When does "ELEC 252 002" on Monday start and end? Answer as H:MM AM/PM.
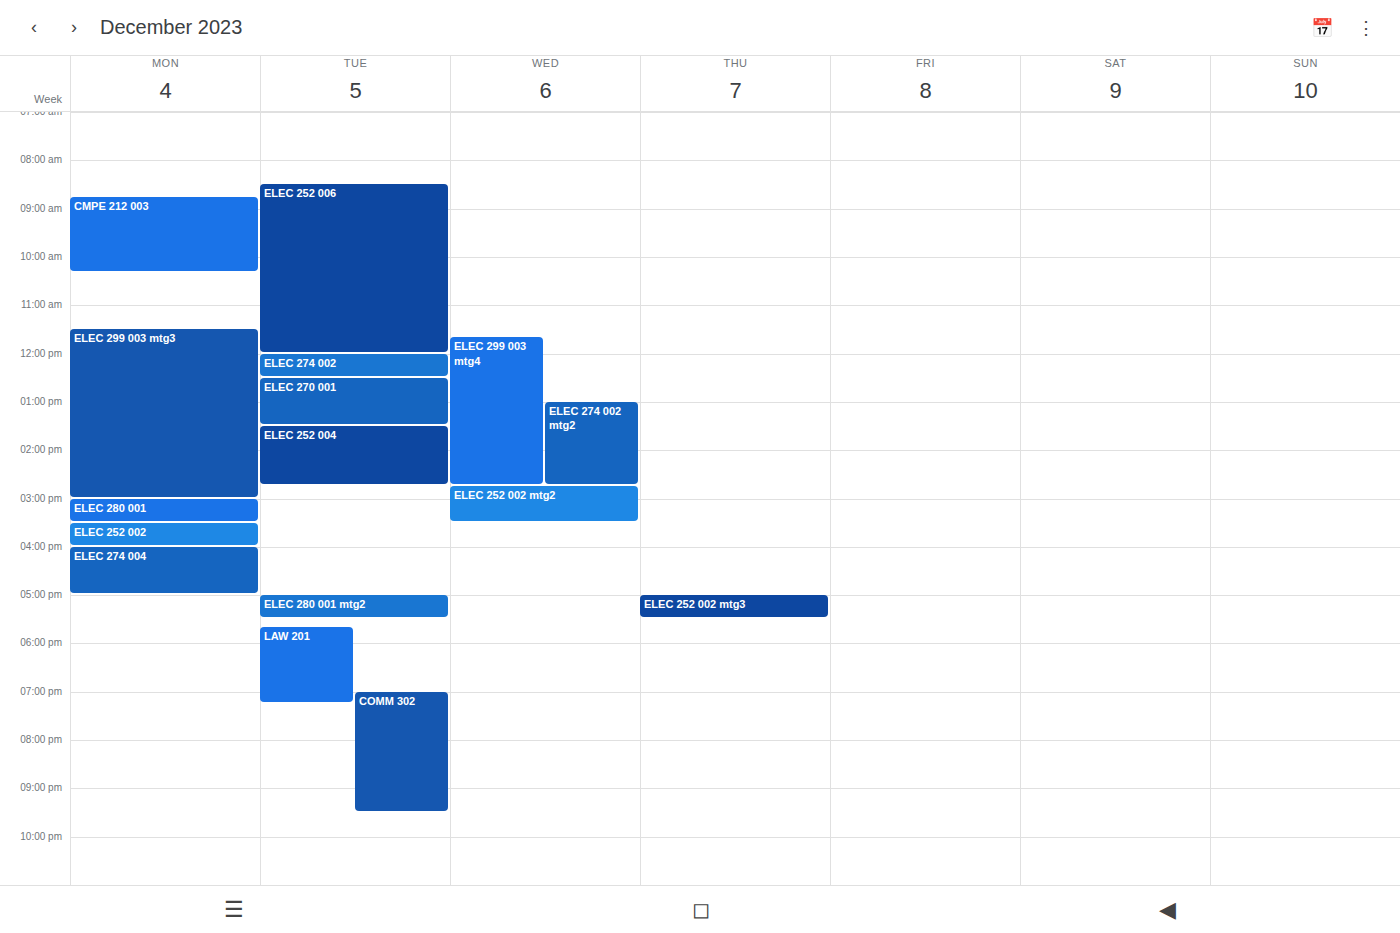
3:30 PM to 4:00 PM